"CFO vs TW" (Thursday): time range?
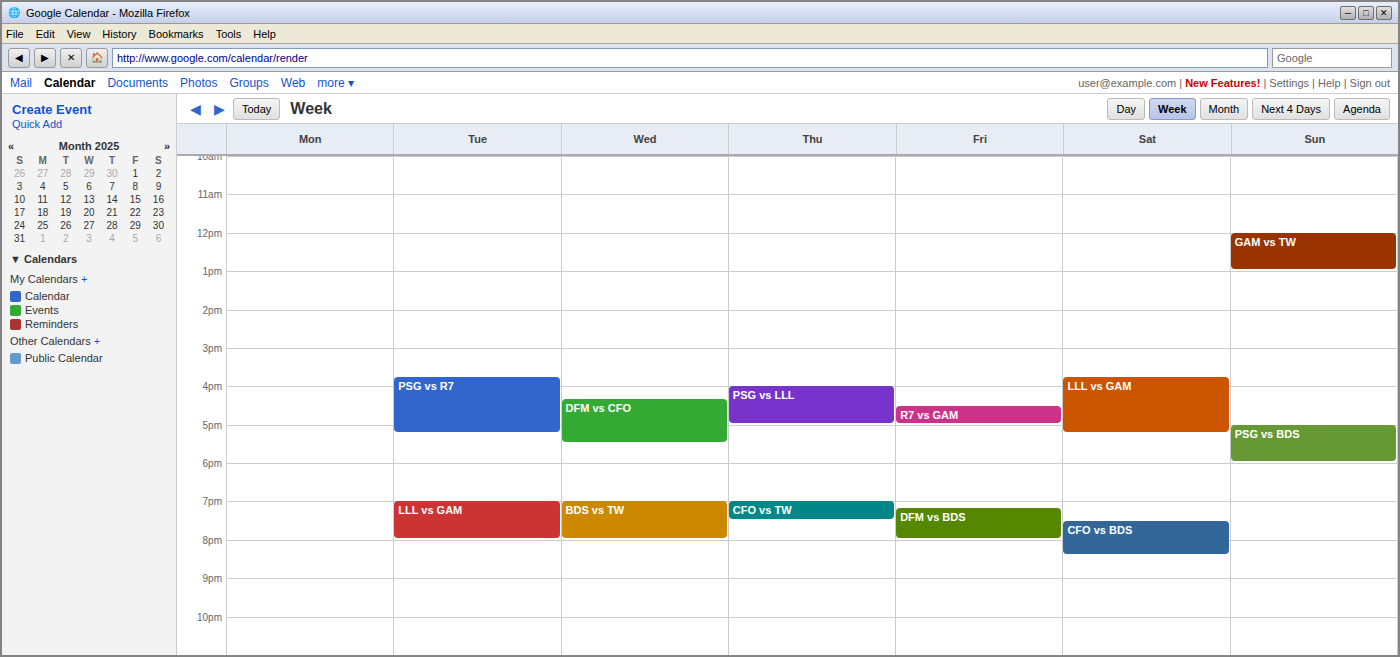
19:00 to 19:30